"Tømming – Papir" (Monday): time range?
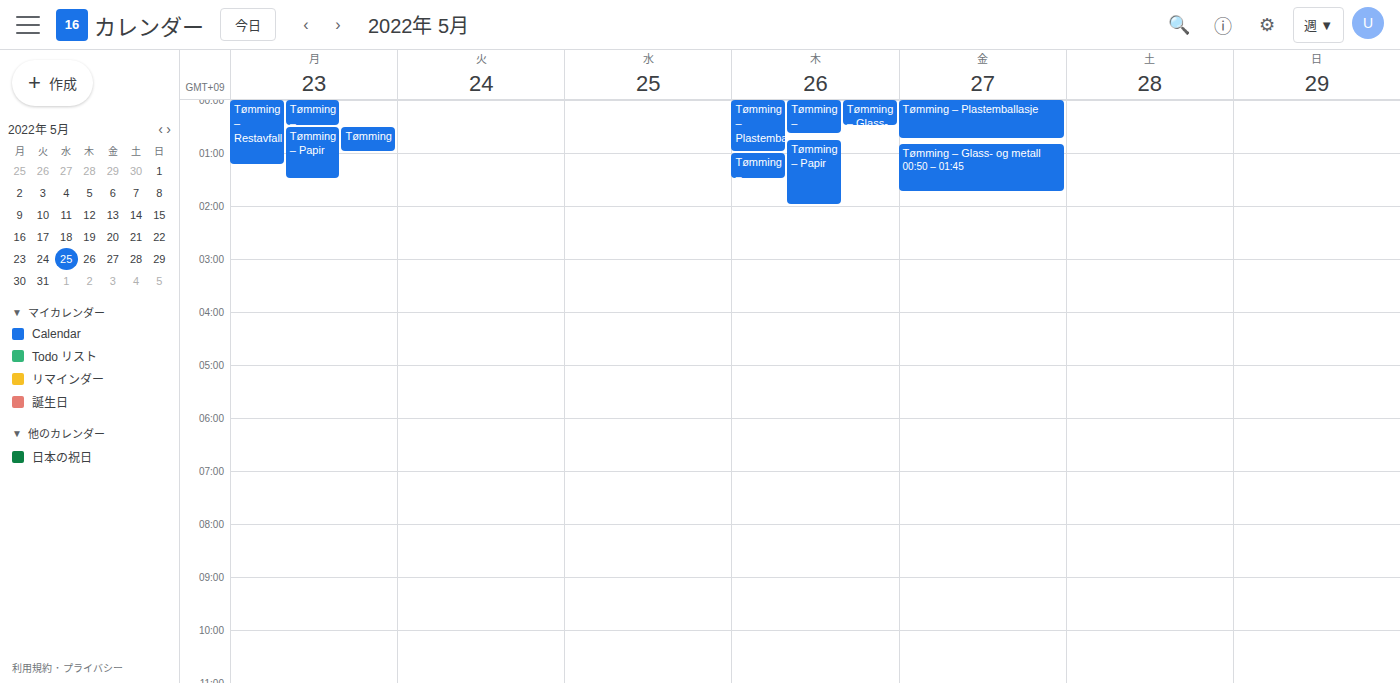
12:30 AM to 1:30 AM